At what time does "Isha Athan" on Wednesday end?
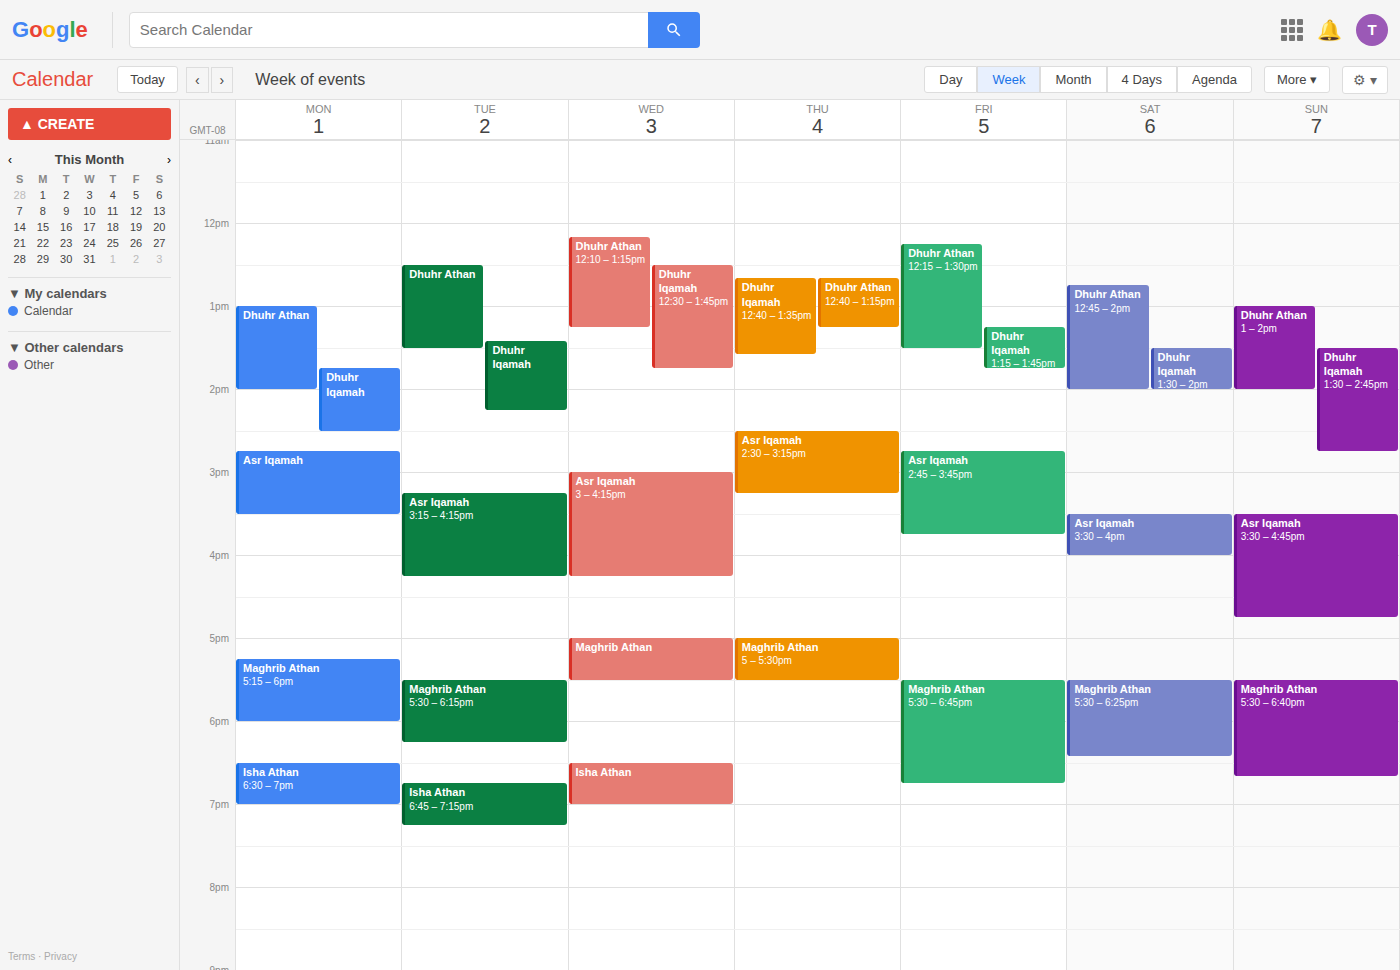
7:00 PM